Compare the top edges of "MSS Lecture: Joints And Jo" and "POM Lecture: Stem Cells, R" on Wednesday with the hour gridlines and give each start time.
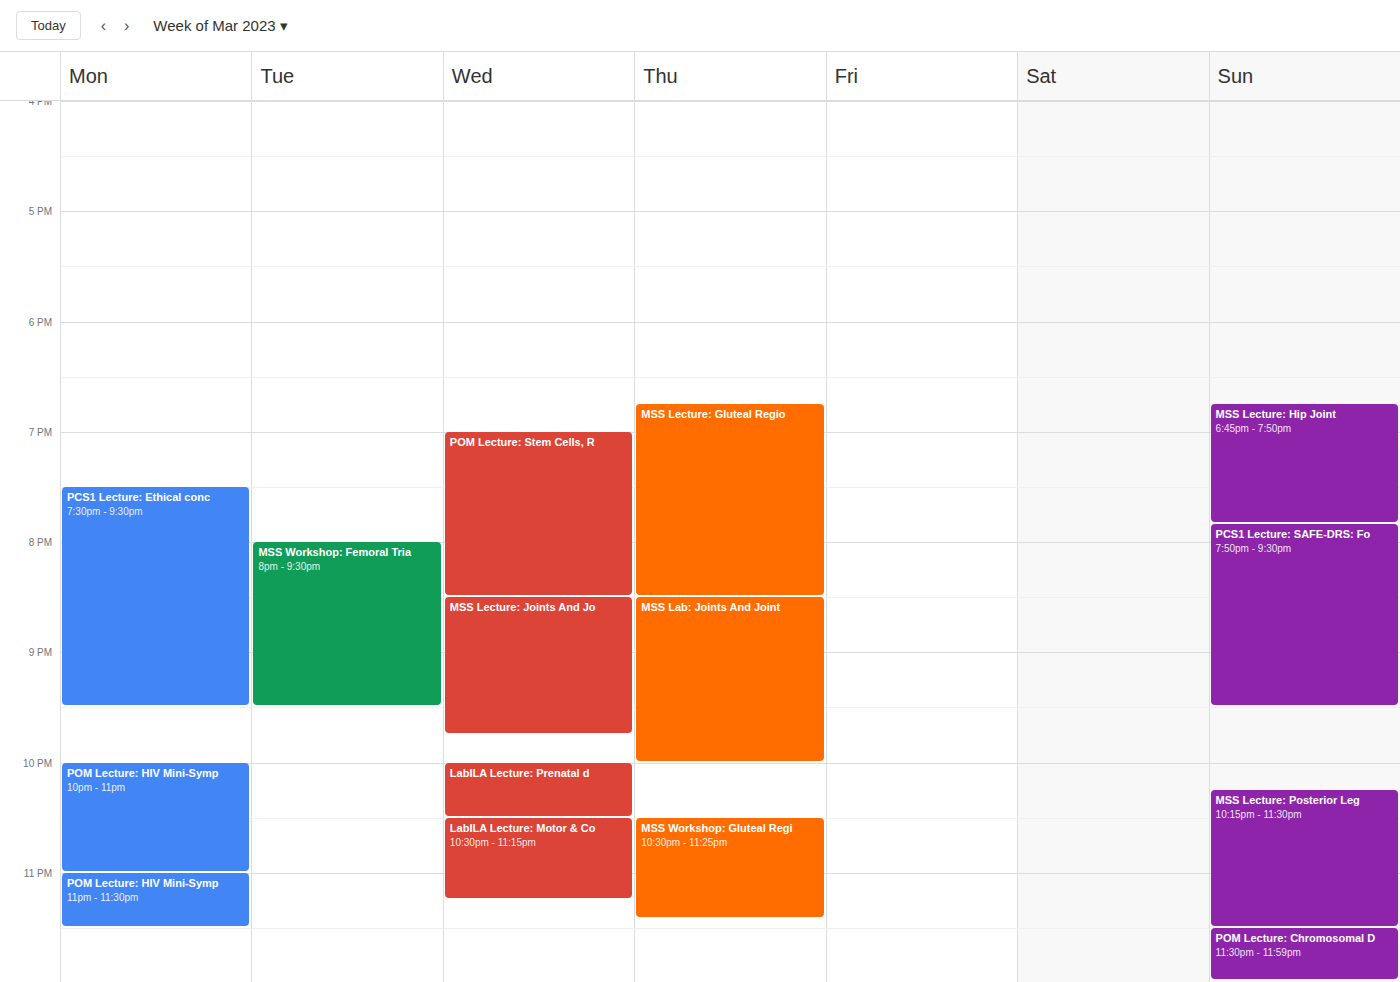
"MSS Lecture: Joints And Jo": 8:30 PM, halfway between the 8 PM and 9 PM lines. "POM Lecture: Stem Cells, R": 7:00 PM, exactly on the 7 PM line.